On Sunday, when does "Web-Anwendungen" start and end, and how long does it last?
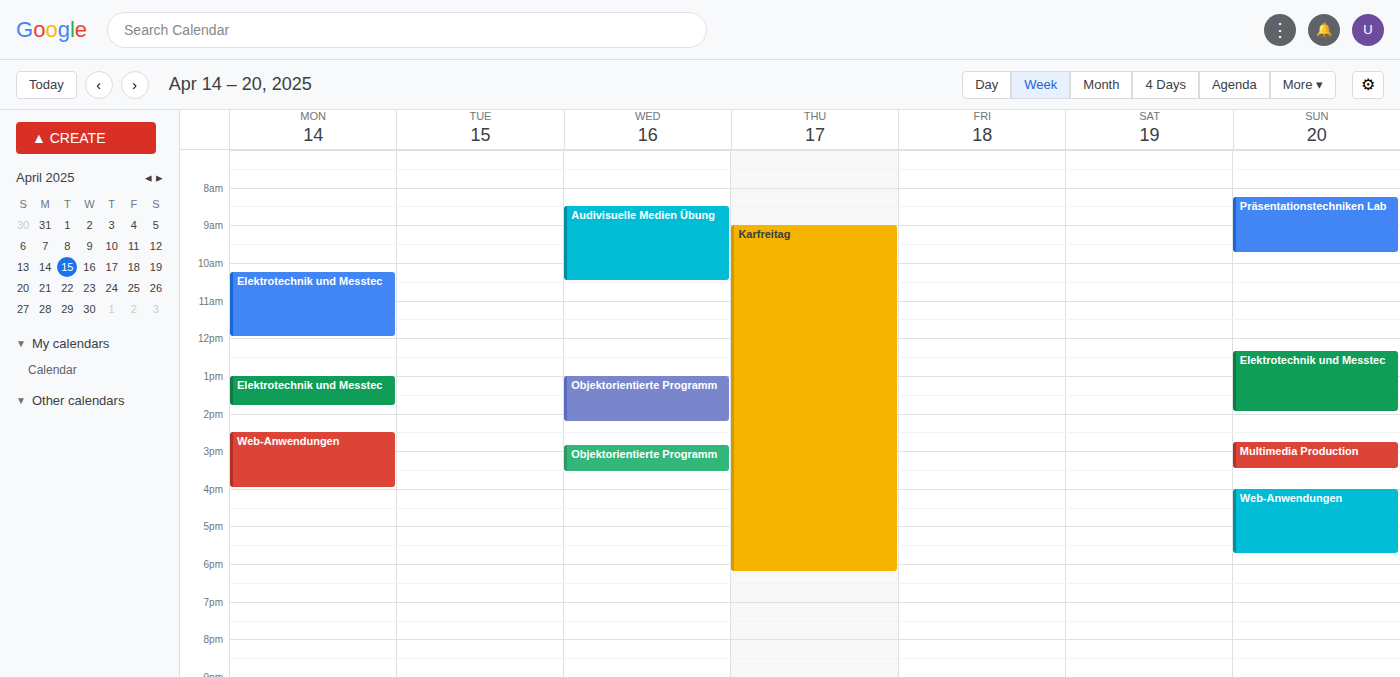
4:00 PM to 5:45 PM, 1 hour 45 minutes